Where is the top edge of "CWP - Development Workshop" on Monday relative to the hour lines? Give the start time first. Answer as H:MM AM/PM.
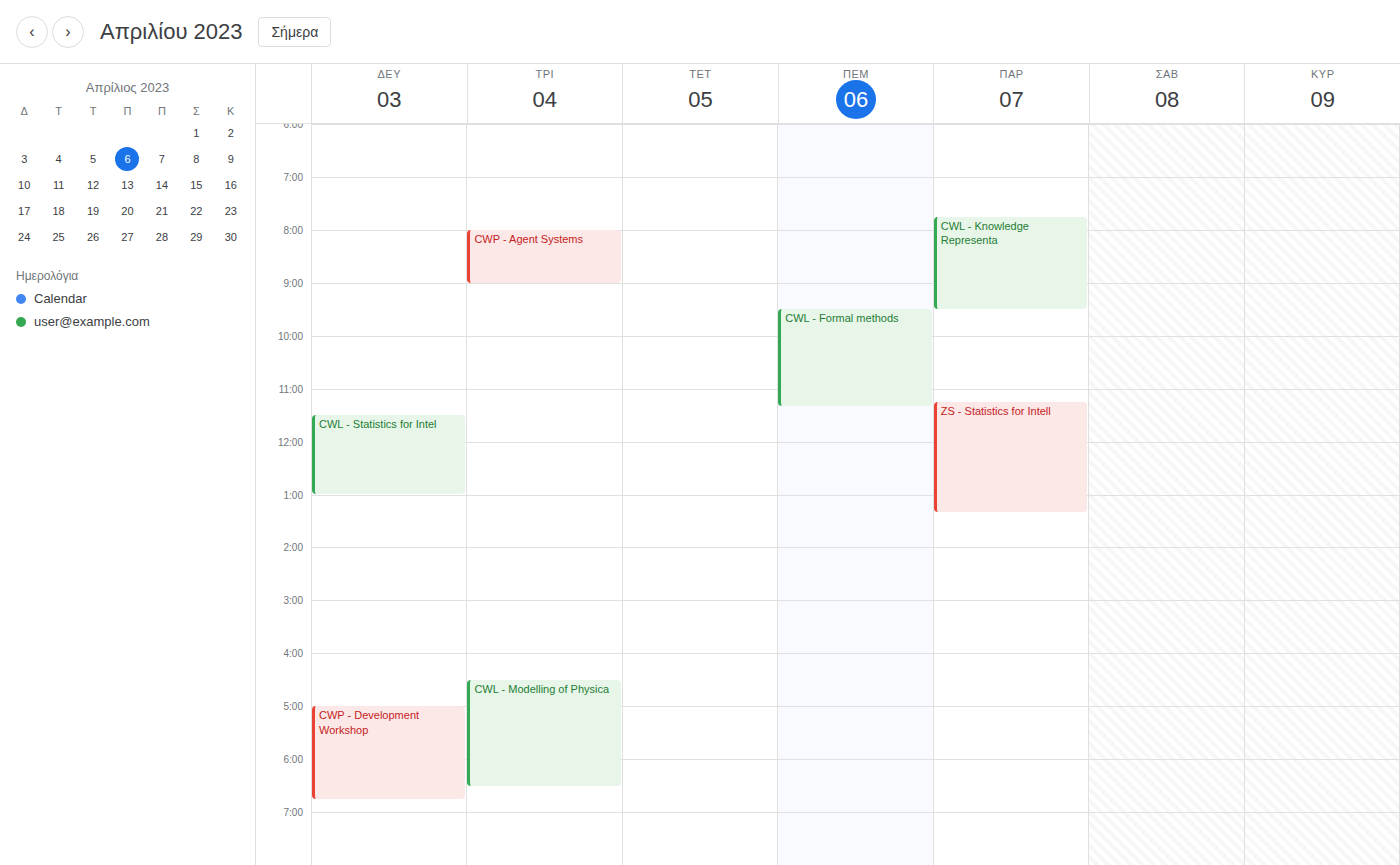
5:00 PM -- exactly on the 5 PM line.